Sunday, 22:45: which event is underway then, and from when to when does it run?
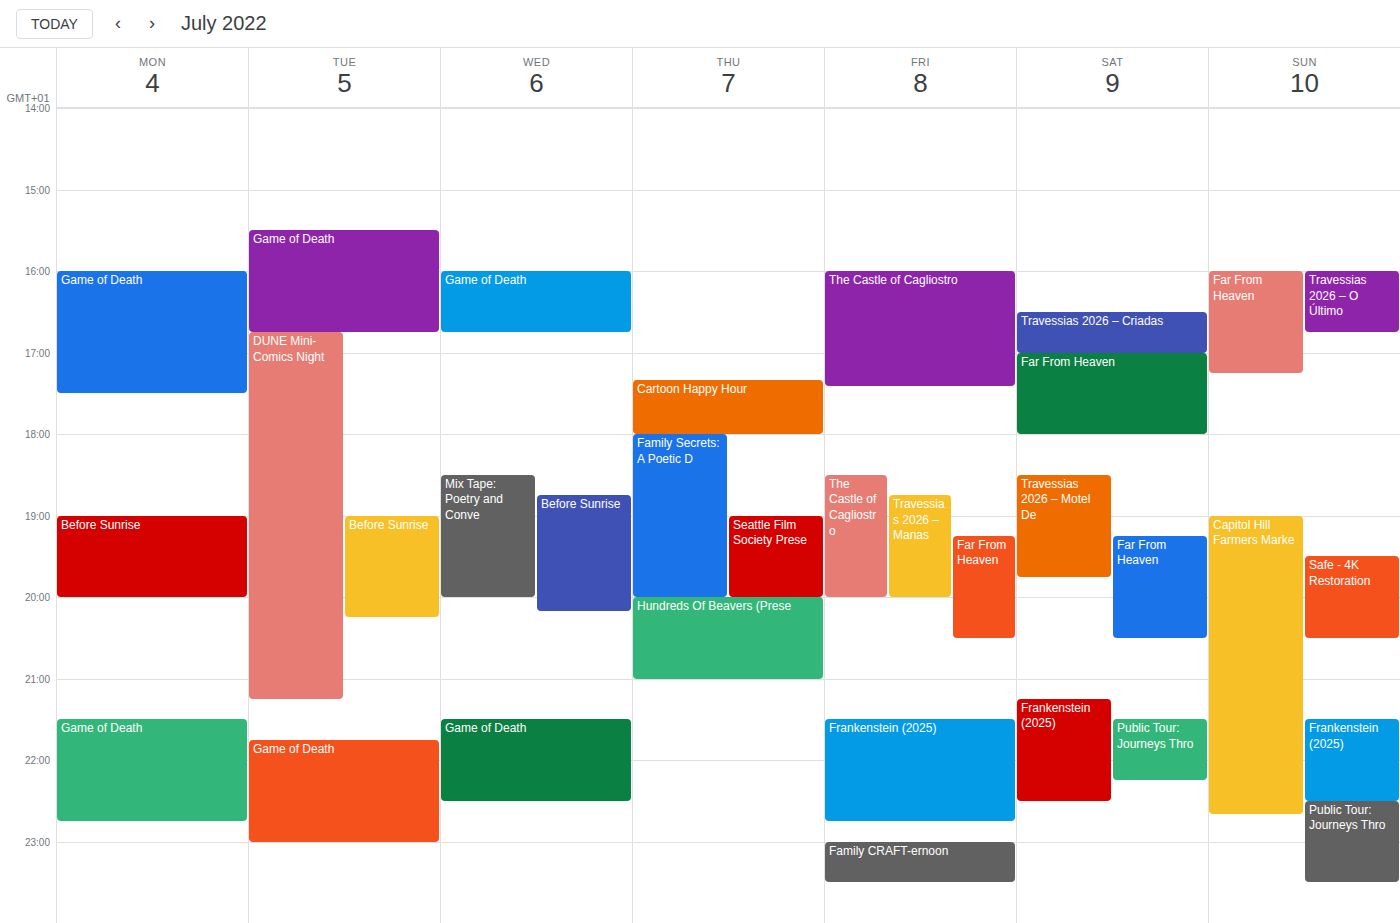
"Public Tour: Journeys Thro", 22:30 to 23:30